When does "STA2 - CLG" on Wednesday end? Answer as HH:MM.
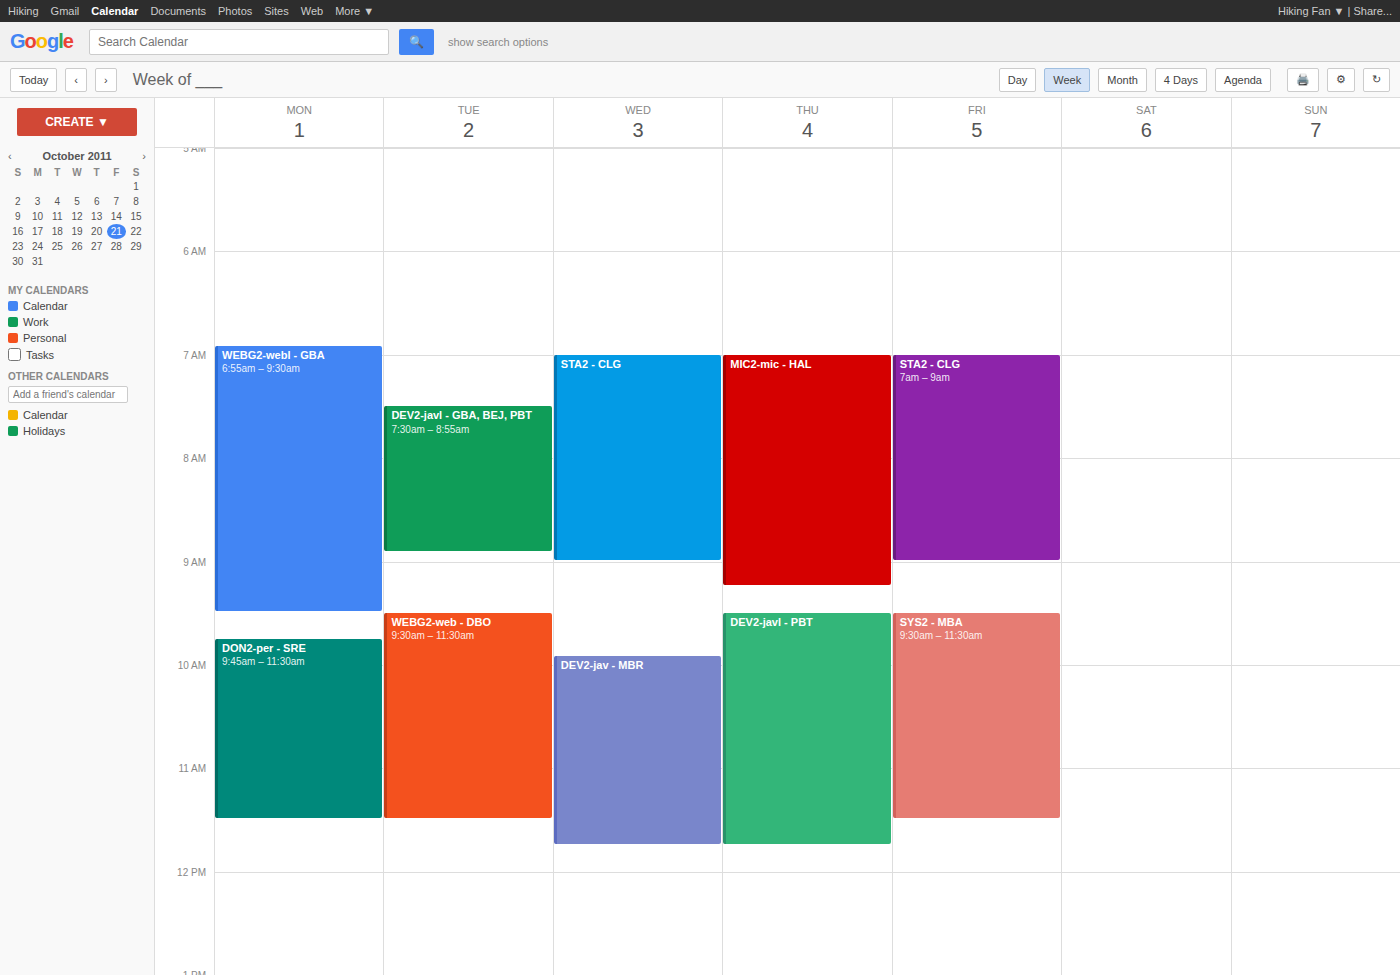
09:00